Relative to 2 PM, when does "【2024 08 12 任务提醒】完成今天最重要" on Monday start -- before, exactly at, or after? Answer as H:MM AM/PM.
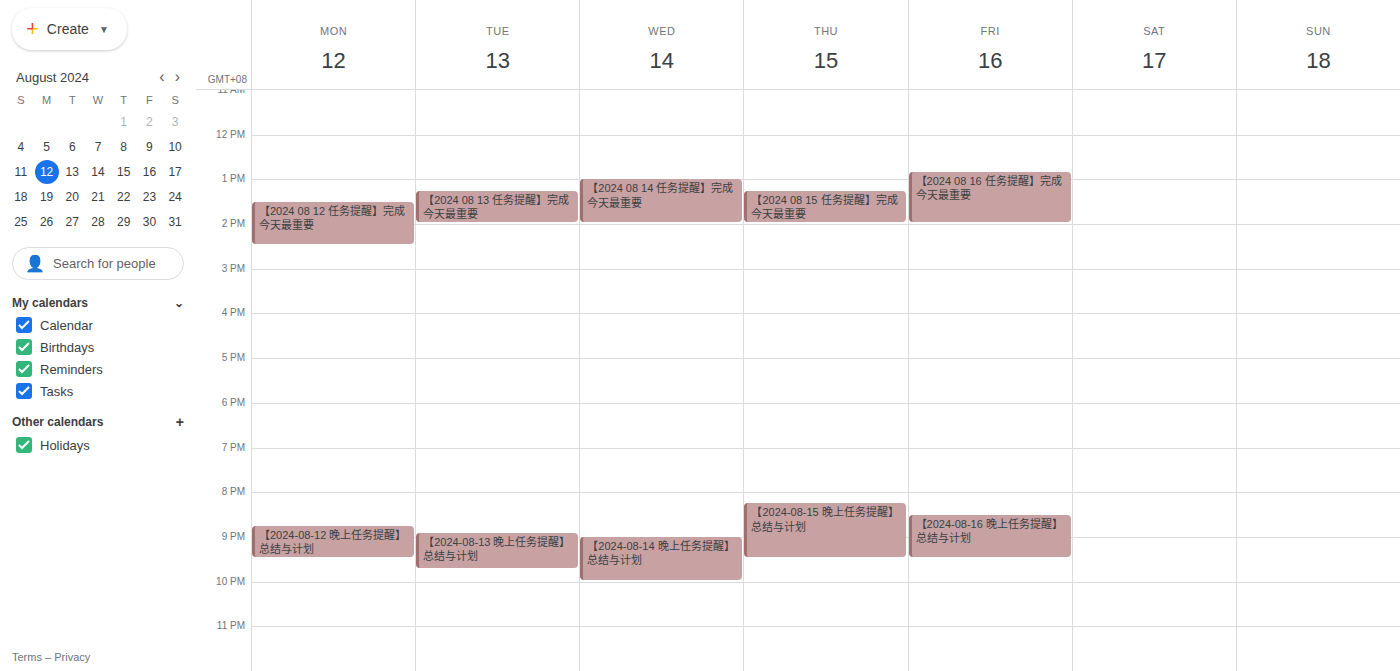
1:30 PM -- before 2 PM, 30 minutes above the 2 PM line.